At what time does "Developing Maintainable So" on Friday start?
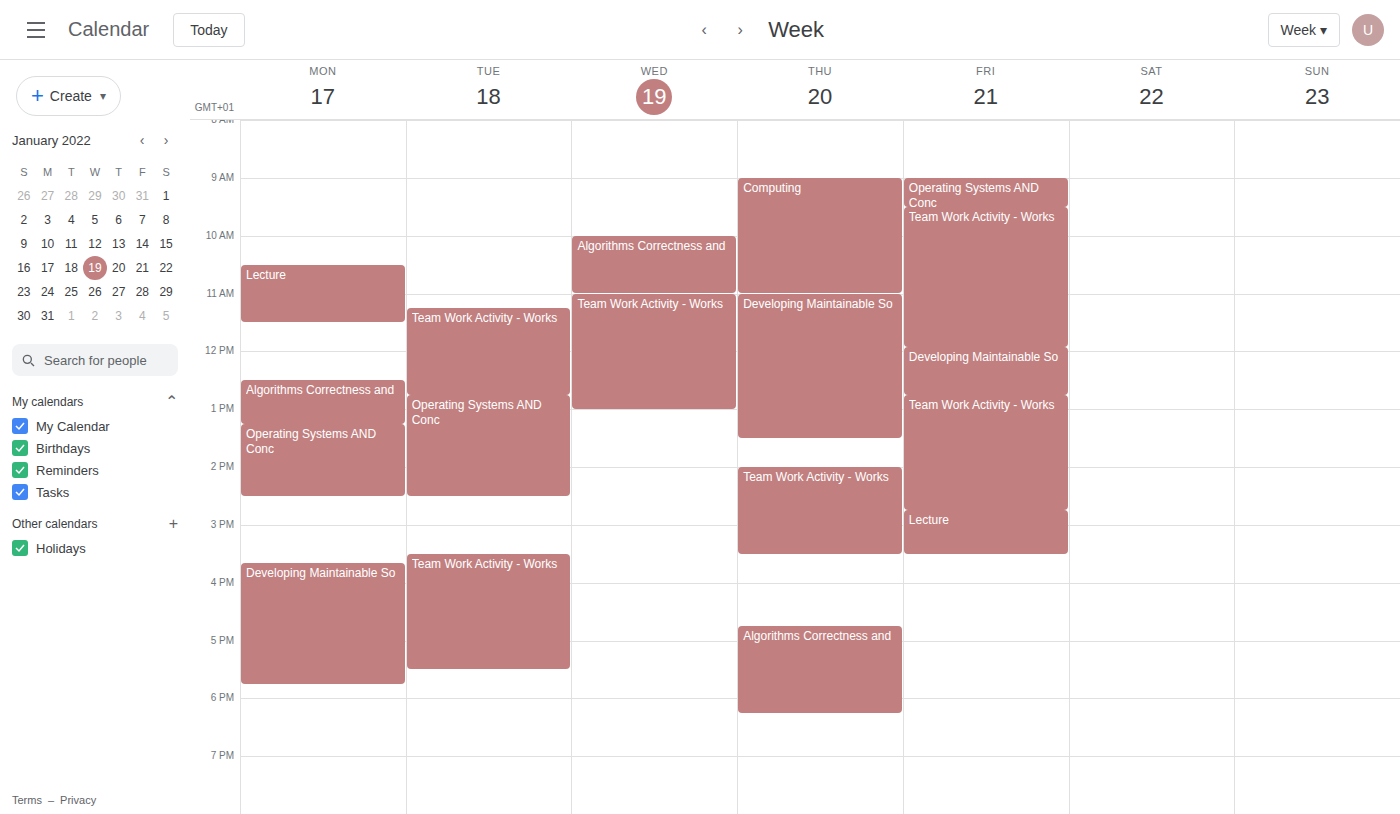
11:55 AM